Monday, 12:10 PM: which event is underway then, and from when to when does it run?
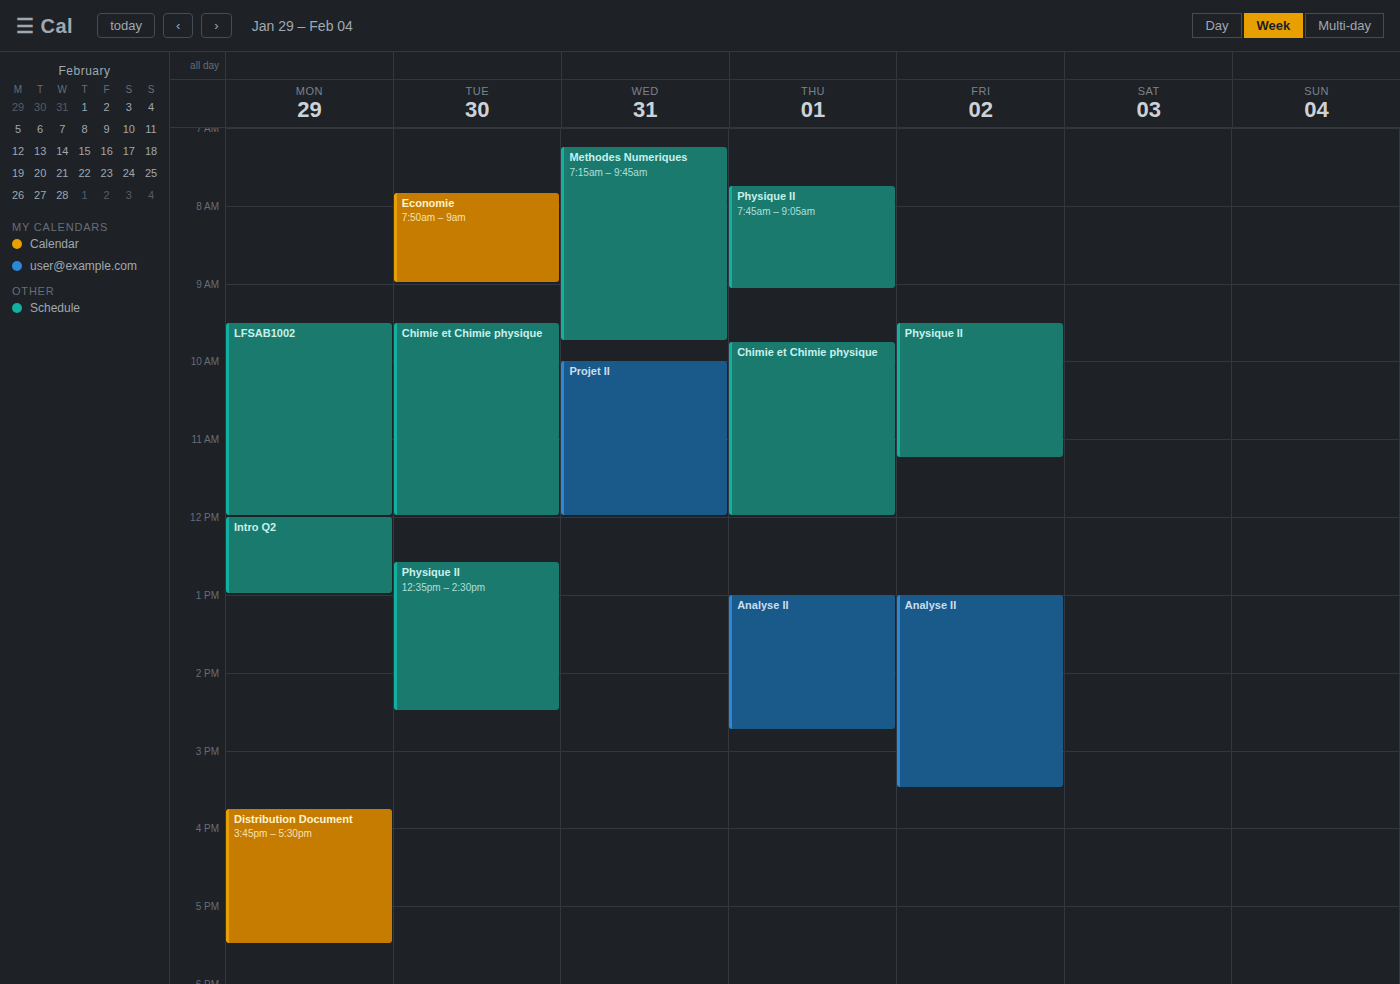
"Intro Q2", 12:00 PM to 1:00 PM